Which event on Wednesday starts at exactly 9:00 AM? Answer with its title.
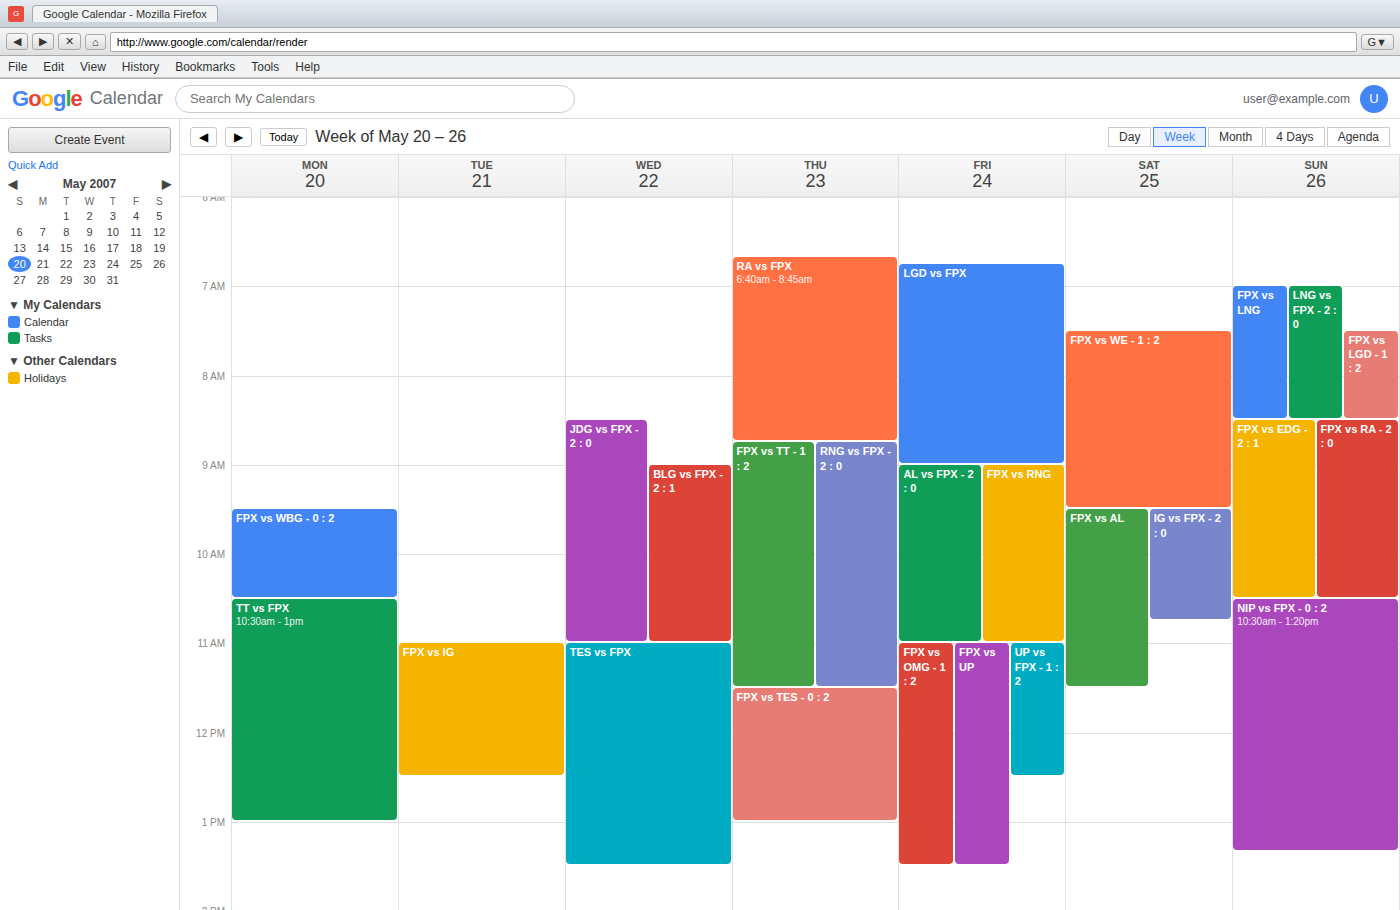
"BLG vs FPX - 2 : 1"